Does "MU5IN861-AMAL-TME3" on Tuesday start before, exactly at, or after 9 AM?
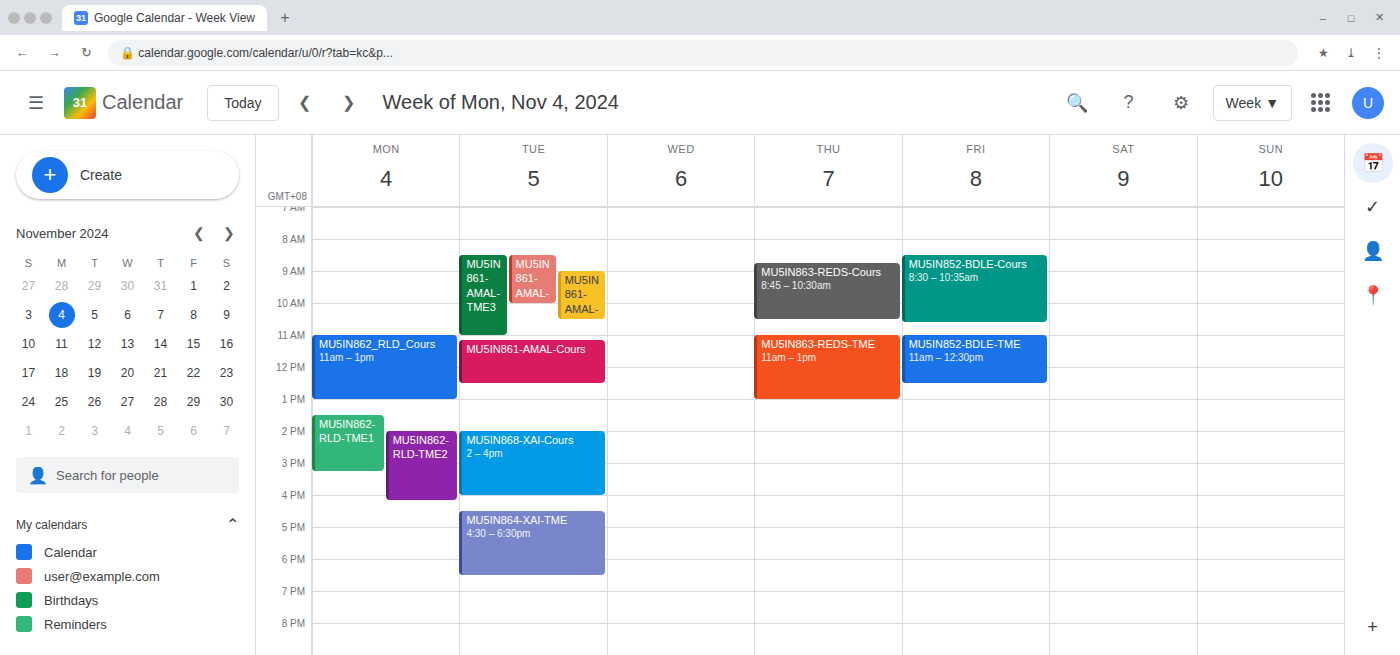
8:30 AM -- before 9 AM, 30 minutes above the 9 AM line.